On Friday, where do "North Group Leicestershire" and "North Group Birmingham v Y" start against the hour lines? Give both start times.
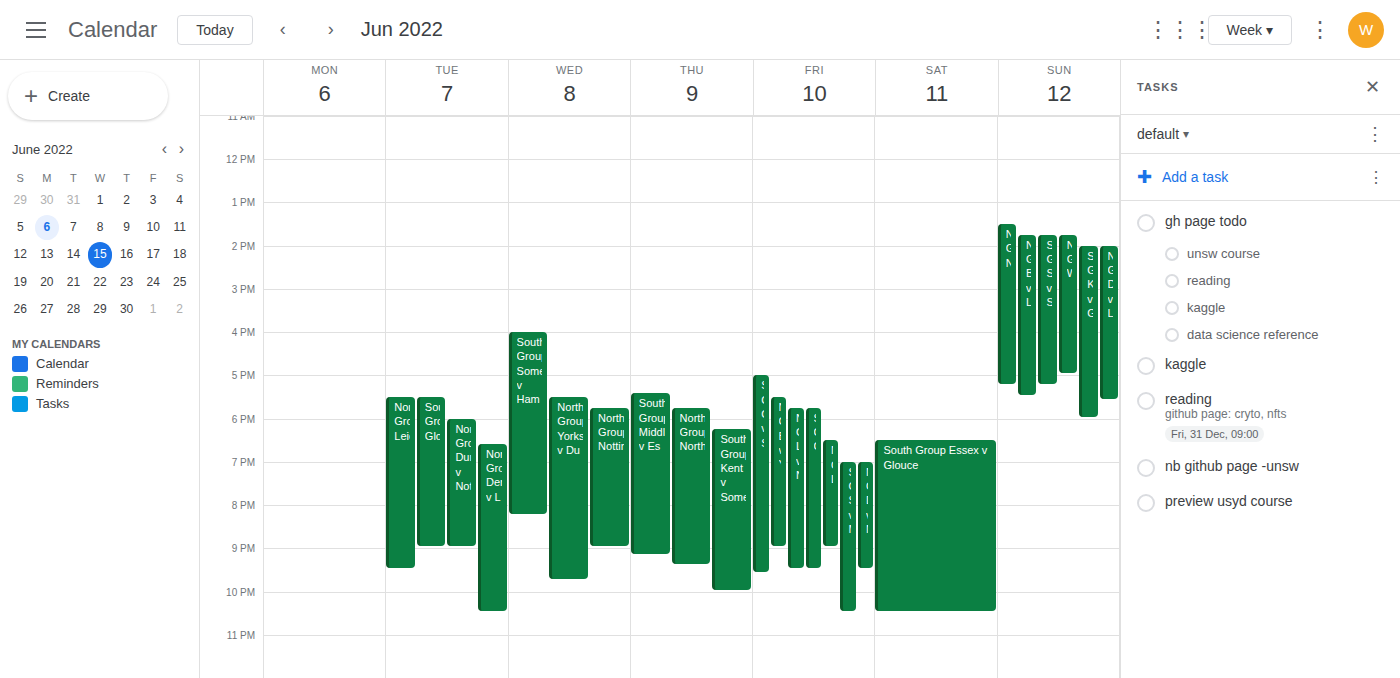
"North Group Leicestershire": 6:30 PM, halfway between the 6 PM and 7 PM lines. "North Group Birmingham v Y": 5:30 PM, halfway between the 5 PM and 6 PM lines.